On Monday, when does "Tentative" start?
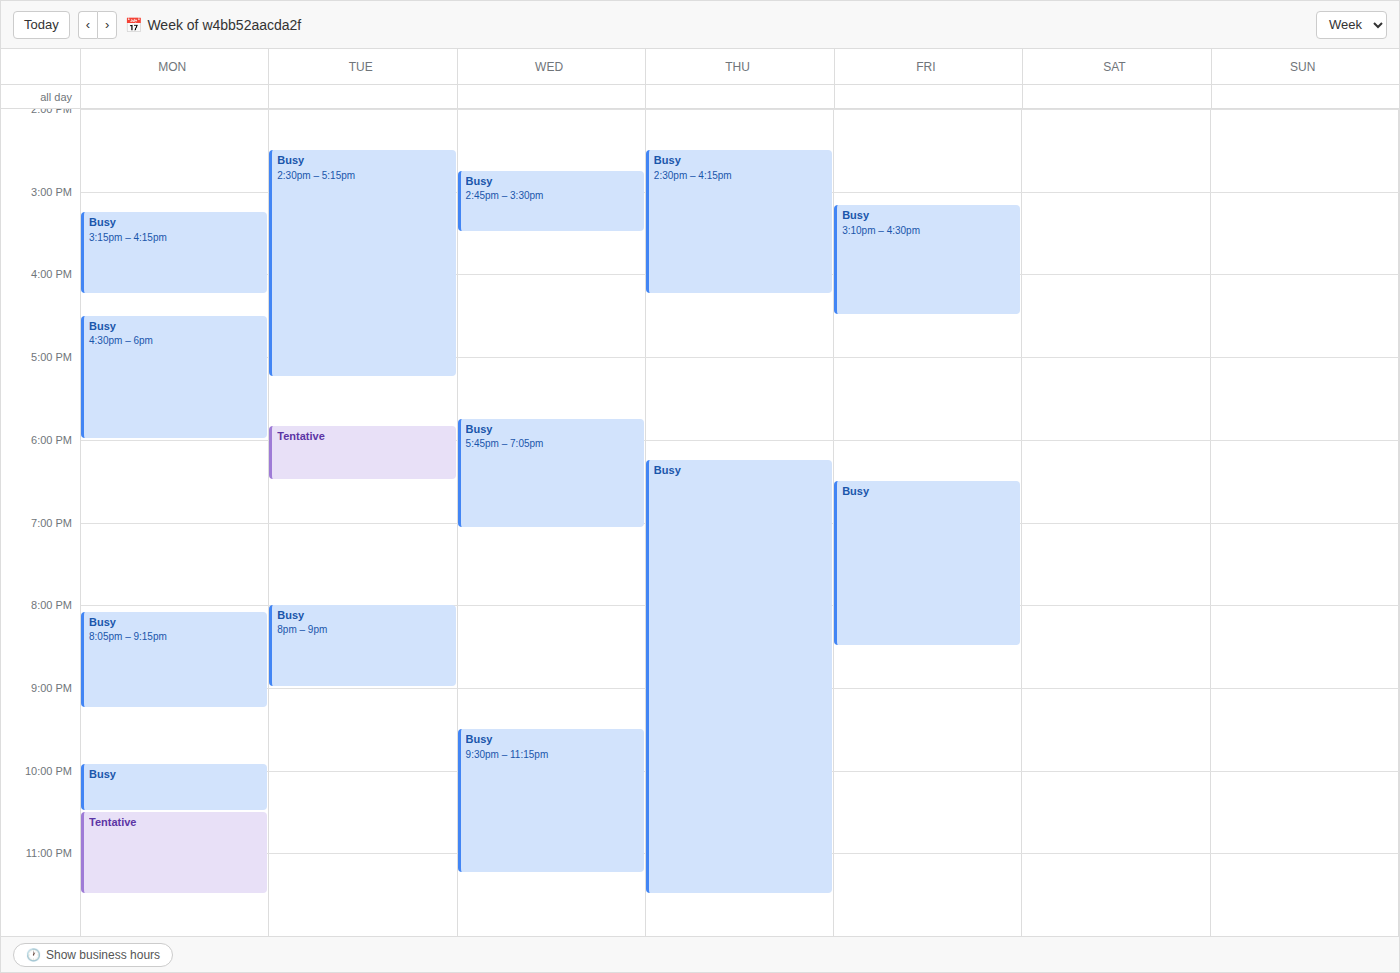
10:30 PM